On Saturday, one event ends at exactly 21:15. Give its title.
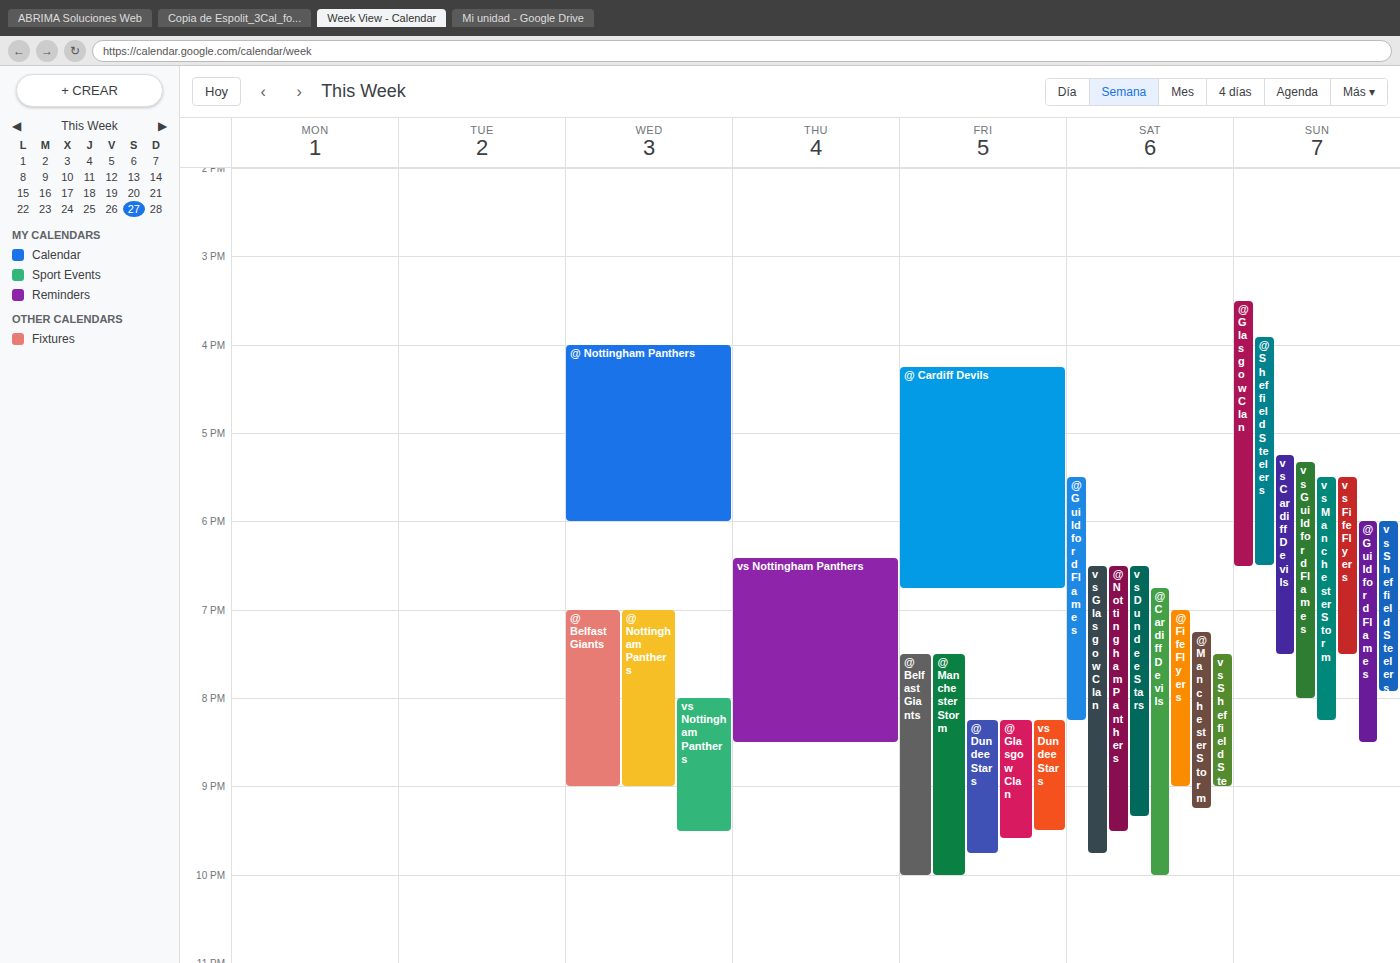
"@ Manchester Storm"